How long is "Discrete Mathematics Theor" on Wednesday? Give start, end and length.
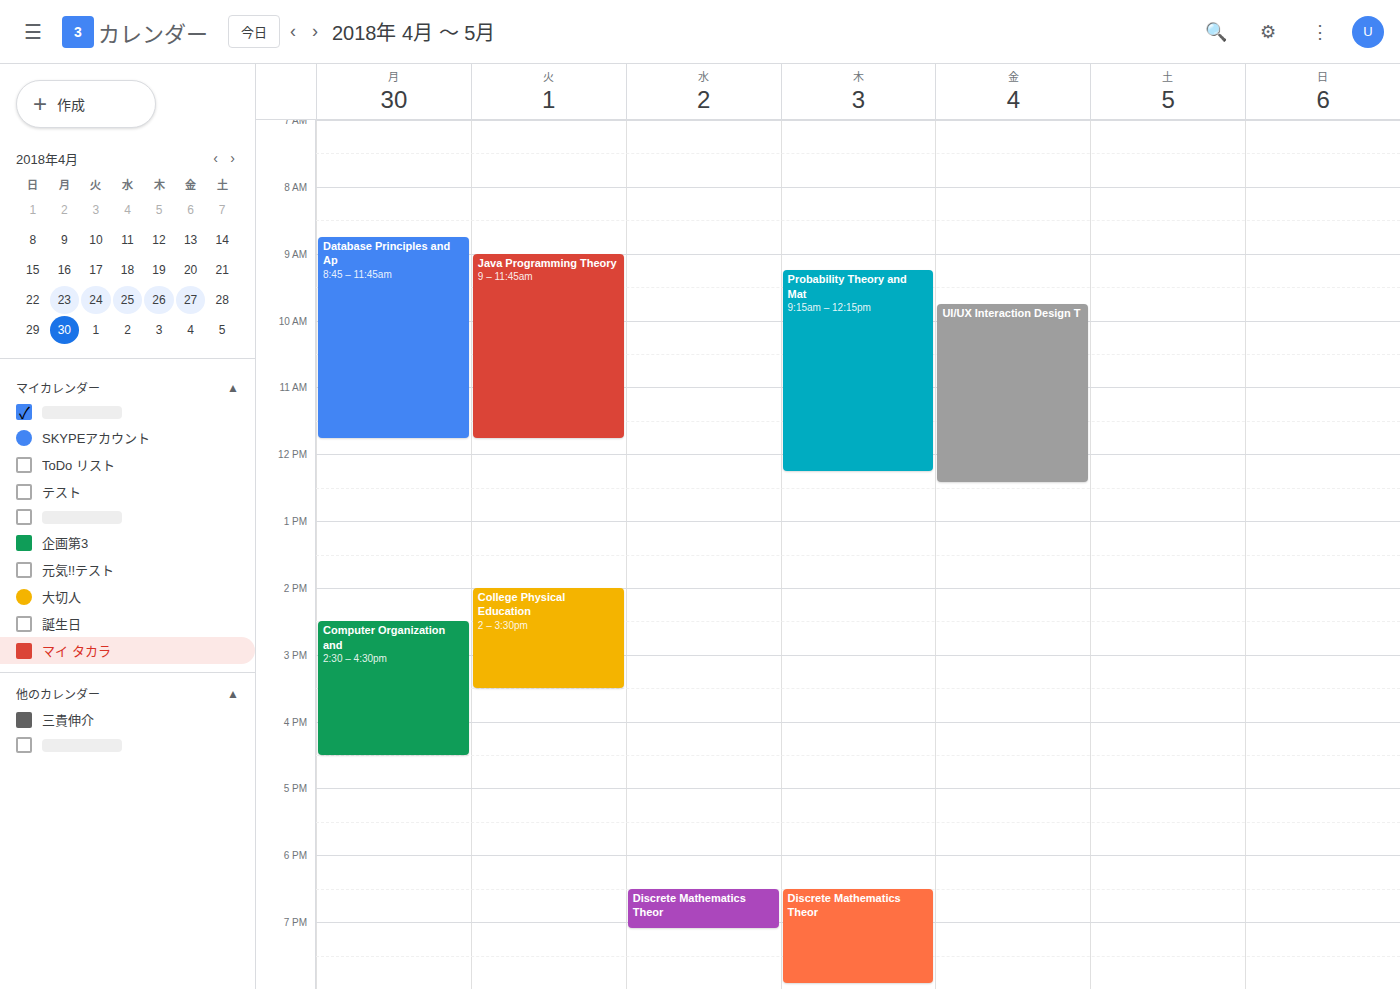
6:30 PM to 7:05 PM, 35 minutes